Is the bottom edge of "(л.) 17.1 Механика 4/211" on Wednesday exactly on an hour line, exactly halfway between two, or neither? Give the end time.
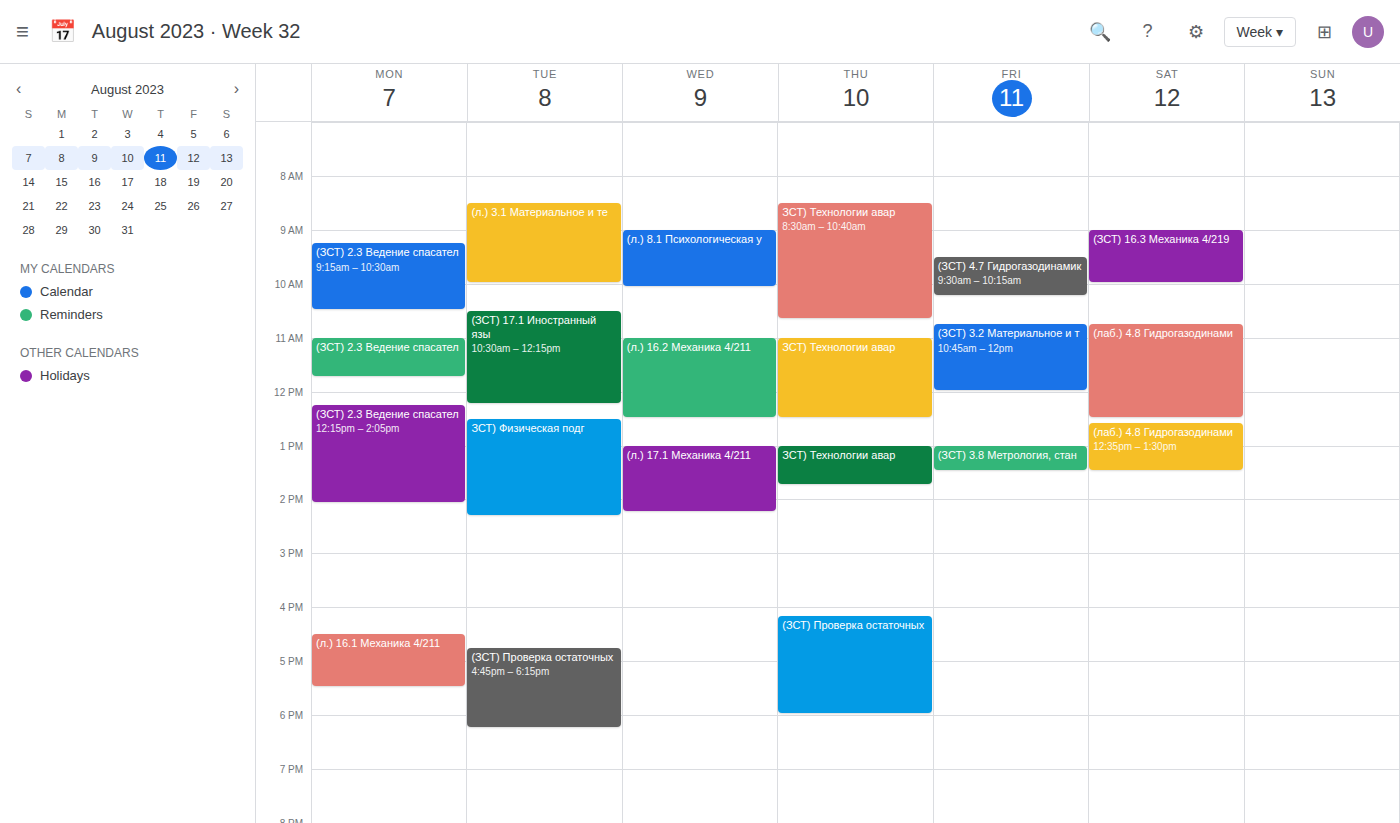
2:15 PM -- neither: a quarter of the way from the 2 PM line to the 3 PM line.